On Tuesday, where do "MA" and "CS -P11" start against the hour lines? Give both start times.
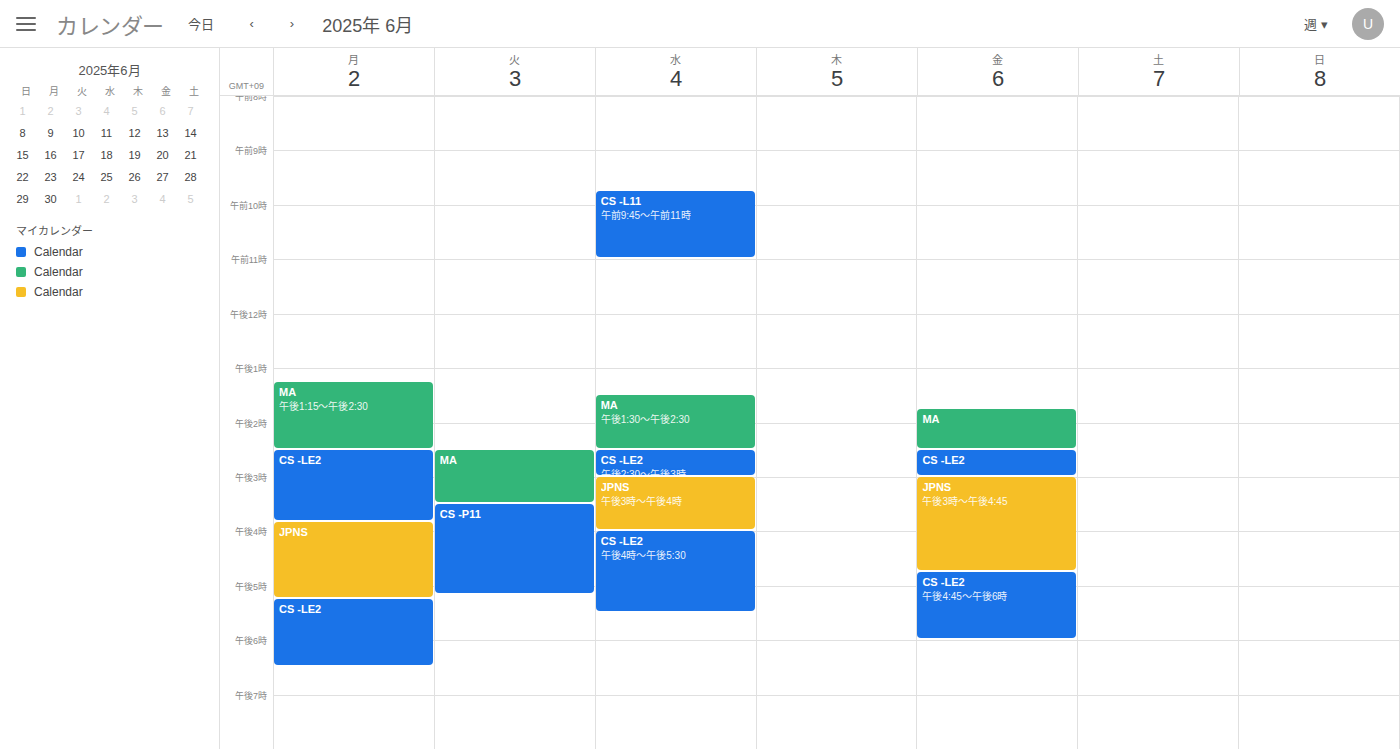
"MA": 2:30 PM, halfway between the 2 PM and 3 PM lines. "CS -P11": 3:30 PM, halfway between the 3 PM and 4 PM lines.